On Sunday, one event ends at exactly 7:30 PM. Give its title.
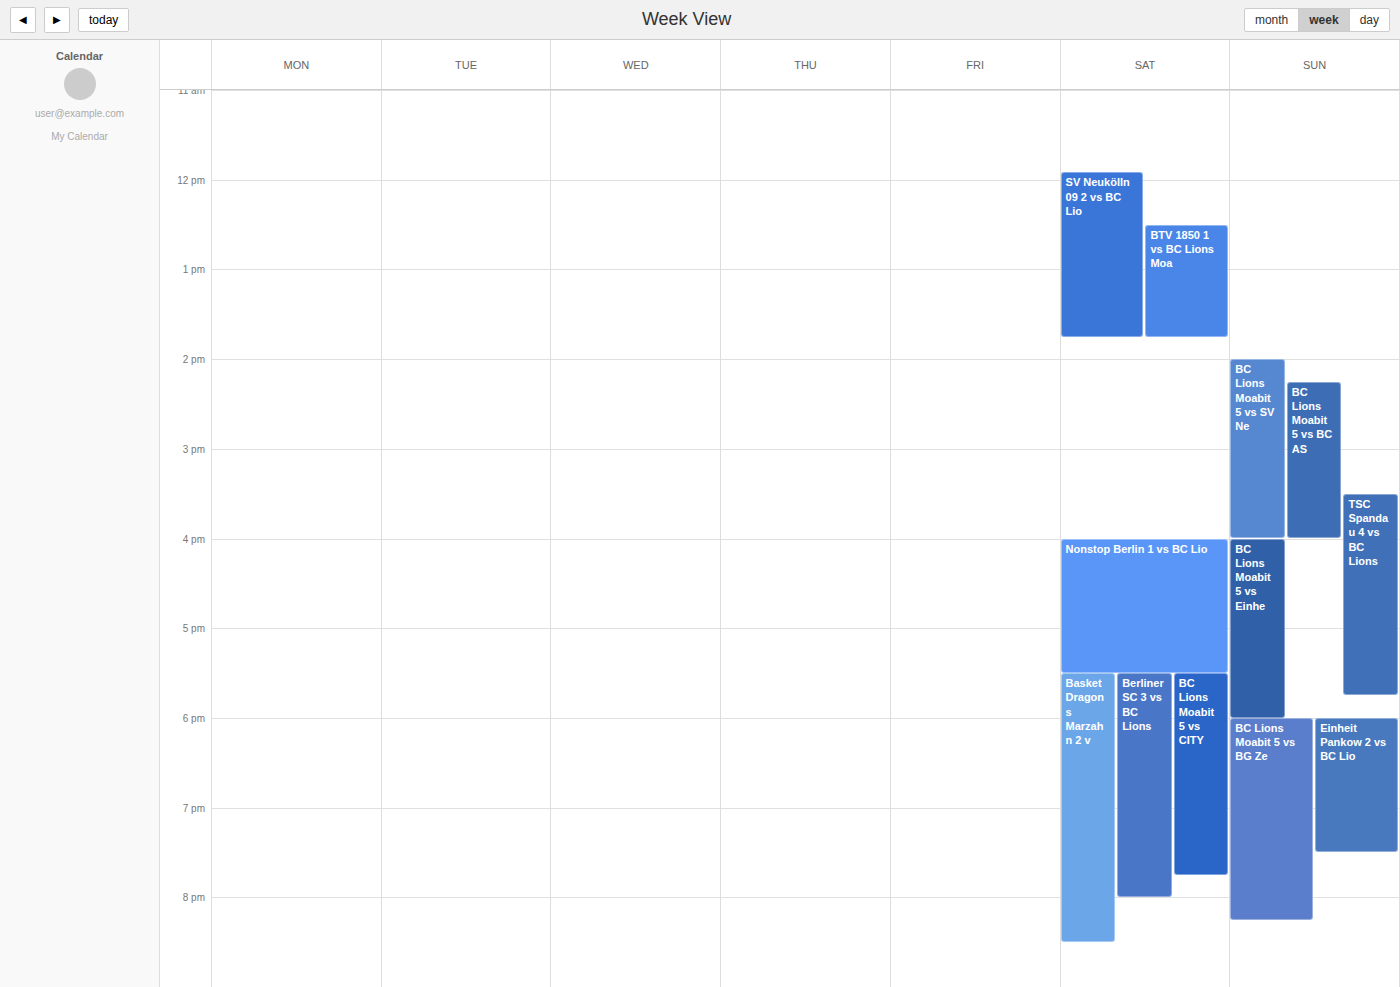
"Einheit Pankow 2 vs BC Lio"